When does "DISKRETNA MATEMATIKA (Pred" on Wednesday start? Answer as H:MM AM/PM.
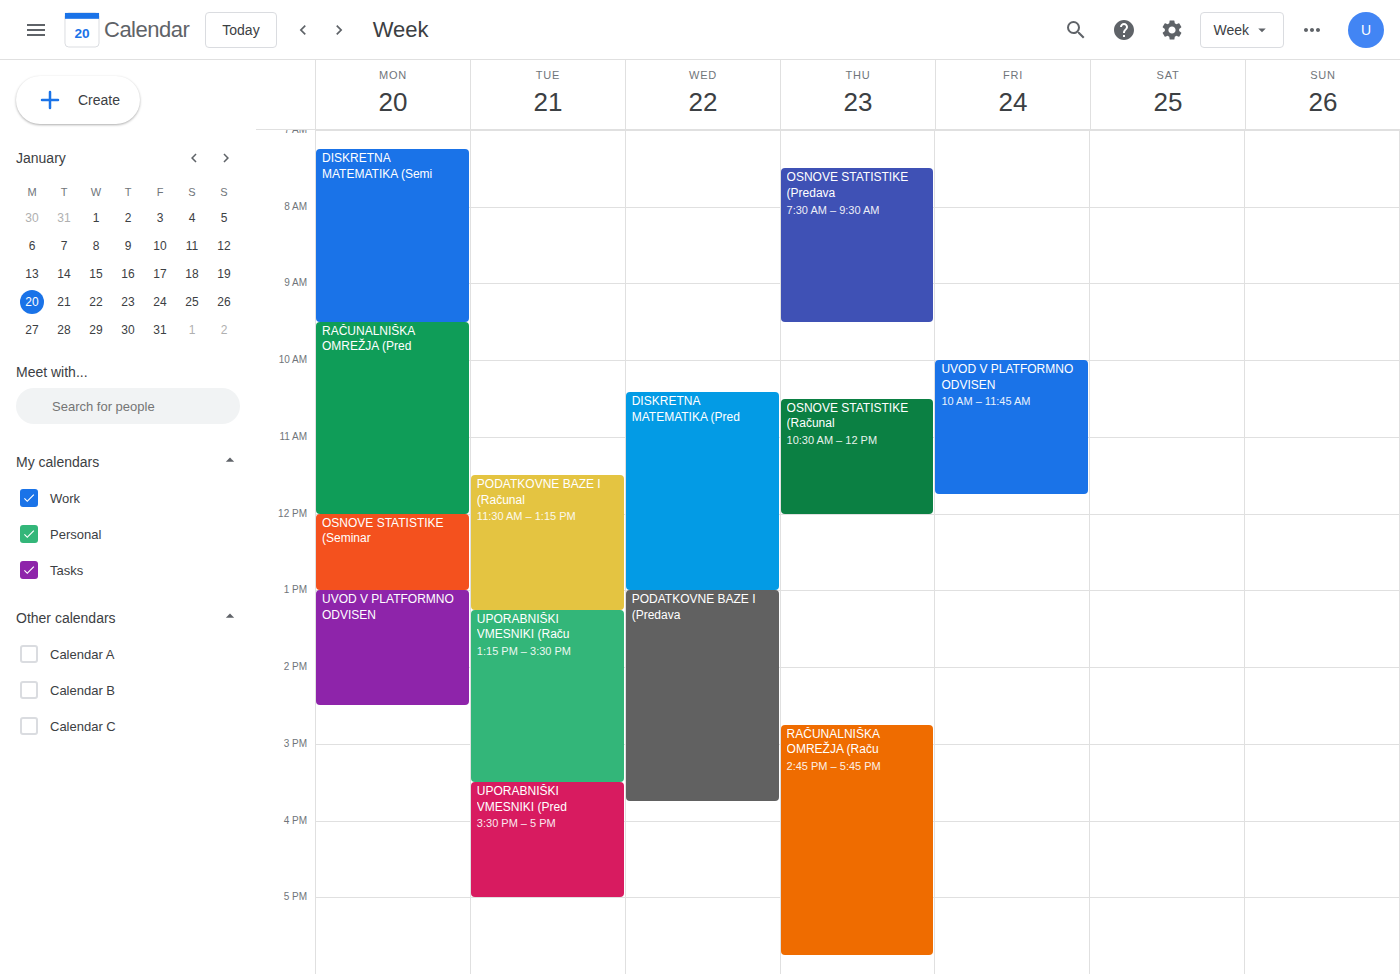
10:25 AM